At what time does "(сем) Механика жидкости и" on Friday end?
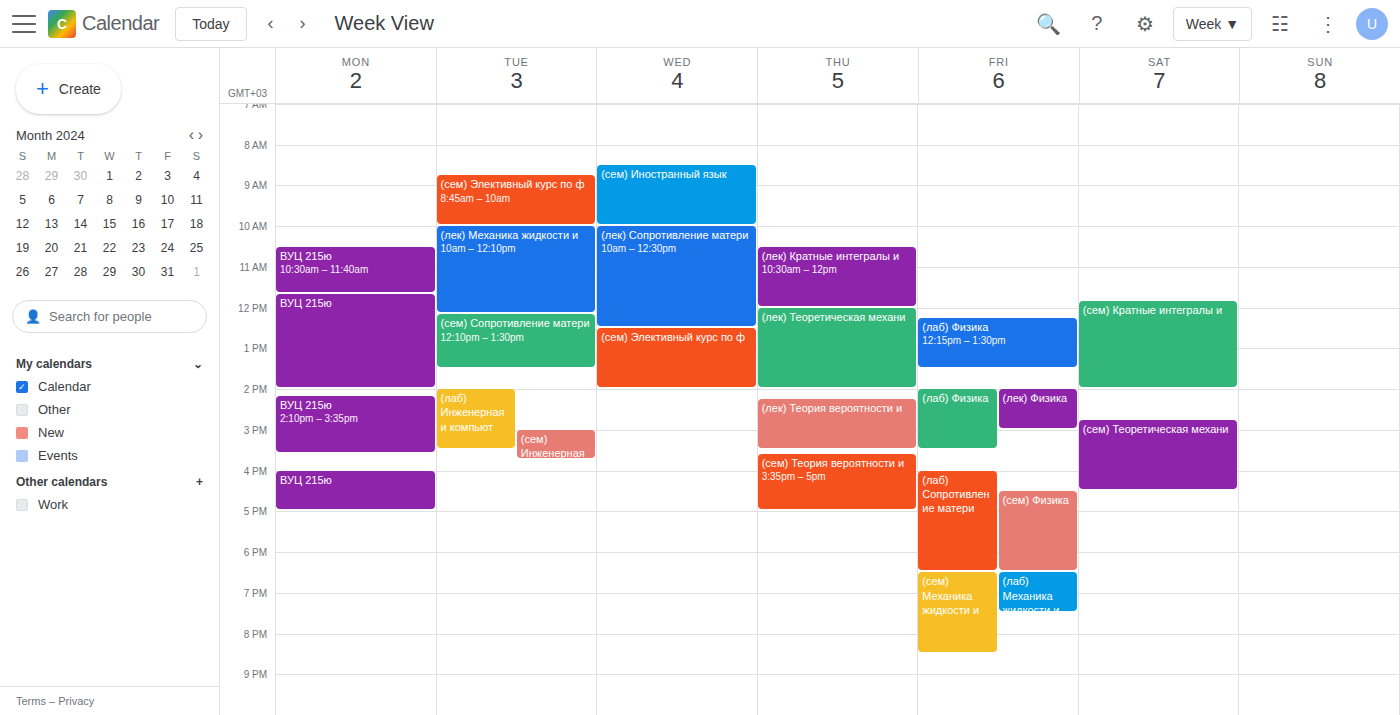
8:30 PM